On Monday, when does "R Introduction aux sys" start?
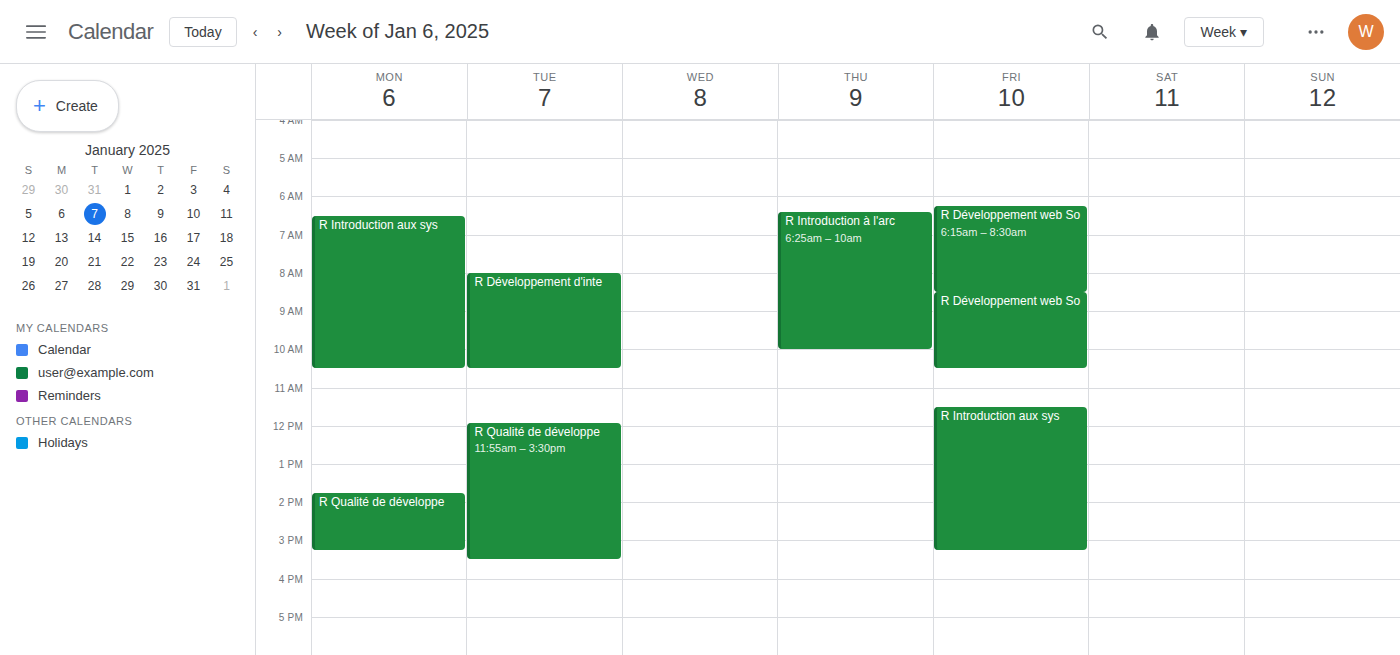
6:30 AM